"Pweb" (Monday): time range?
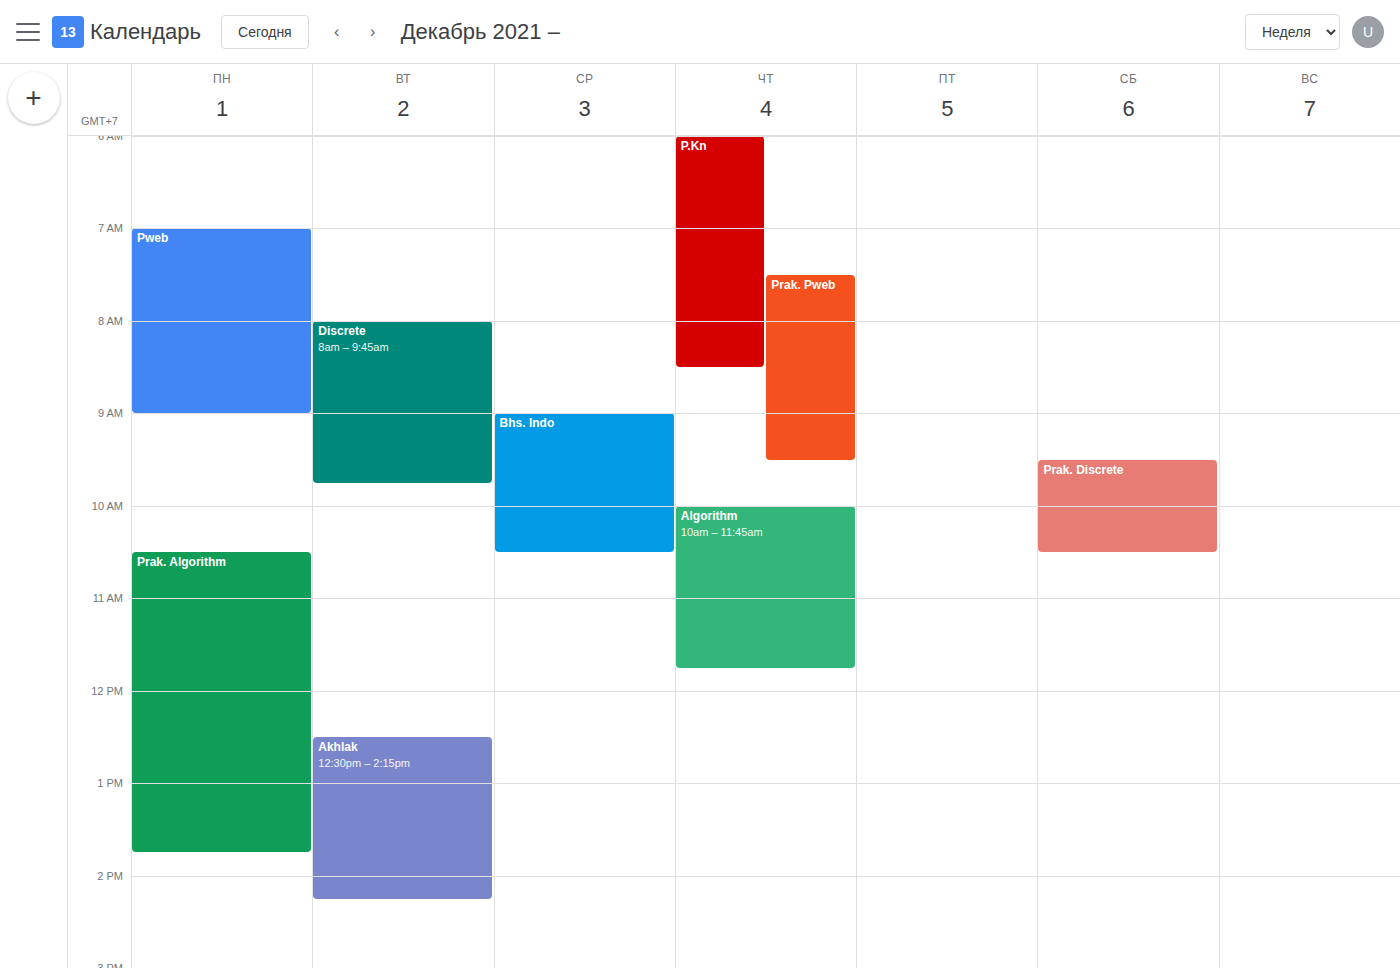
7:00 AM to 9:00 AM